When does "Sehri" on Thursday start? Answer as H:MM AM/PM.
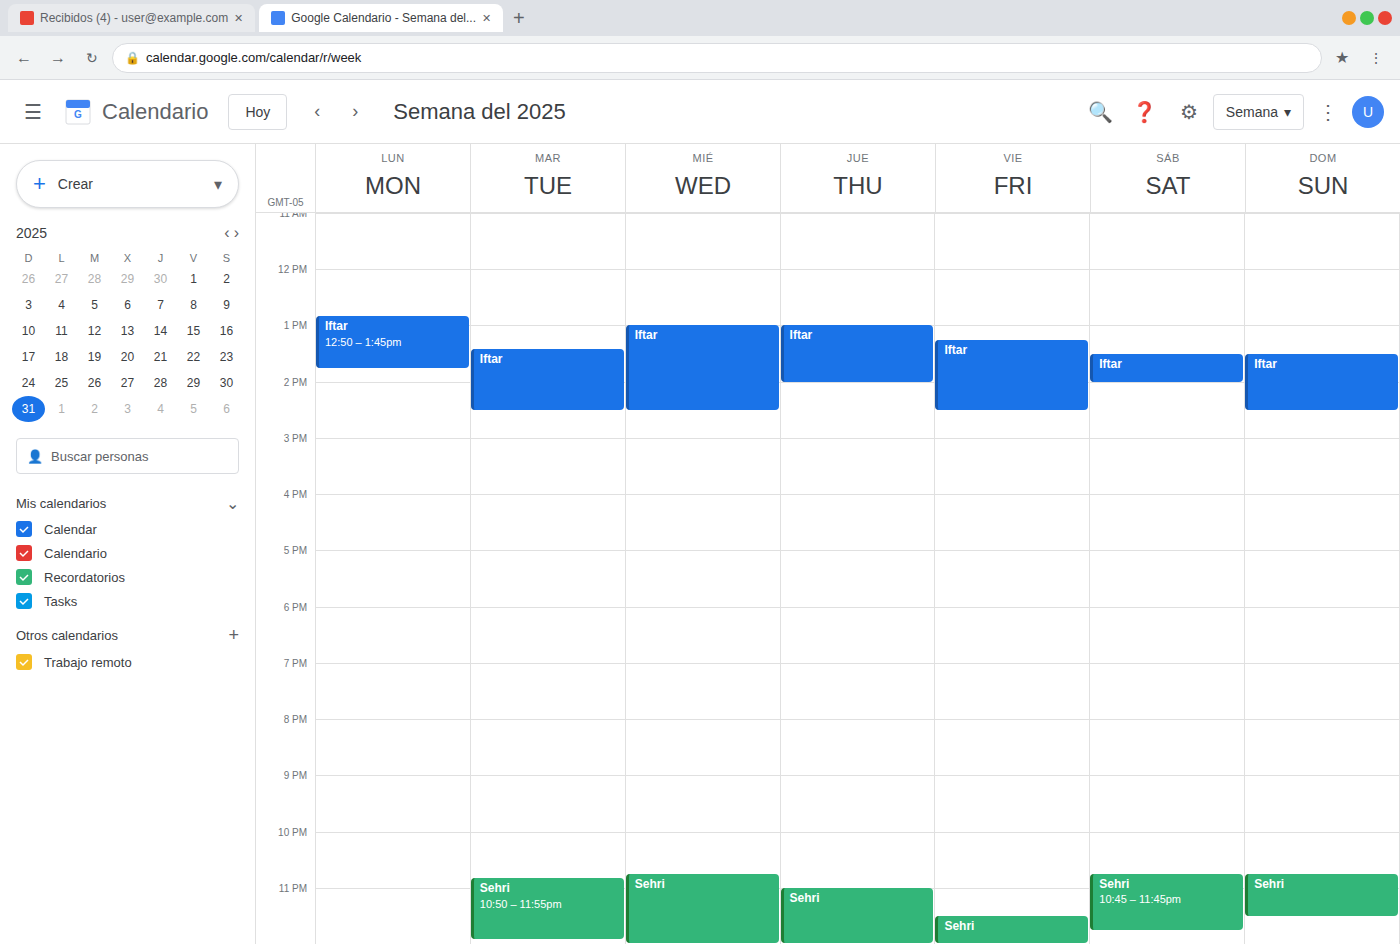
11:00 PM